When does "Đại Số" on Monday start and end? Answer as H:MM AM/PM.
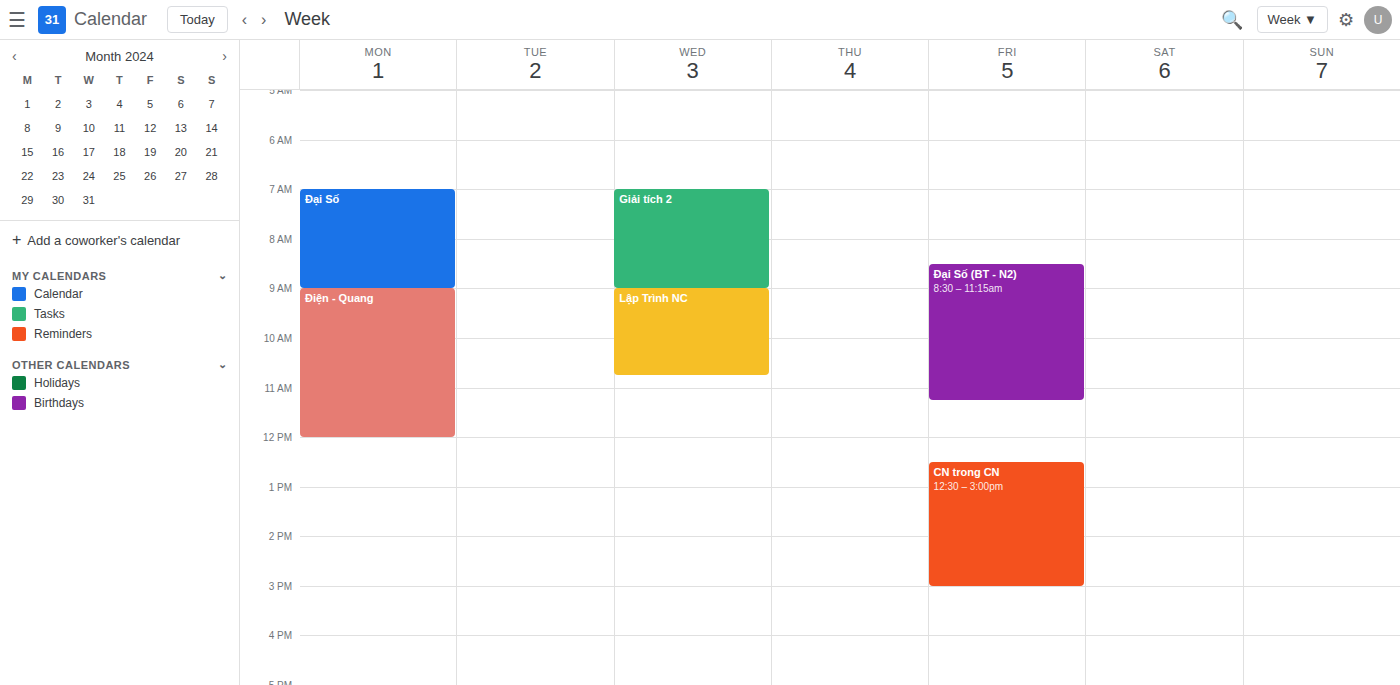
7:00 AM to 9:00 AM